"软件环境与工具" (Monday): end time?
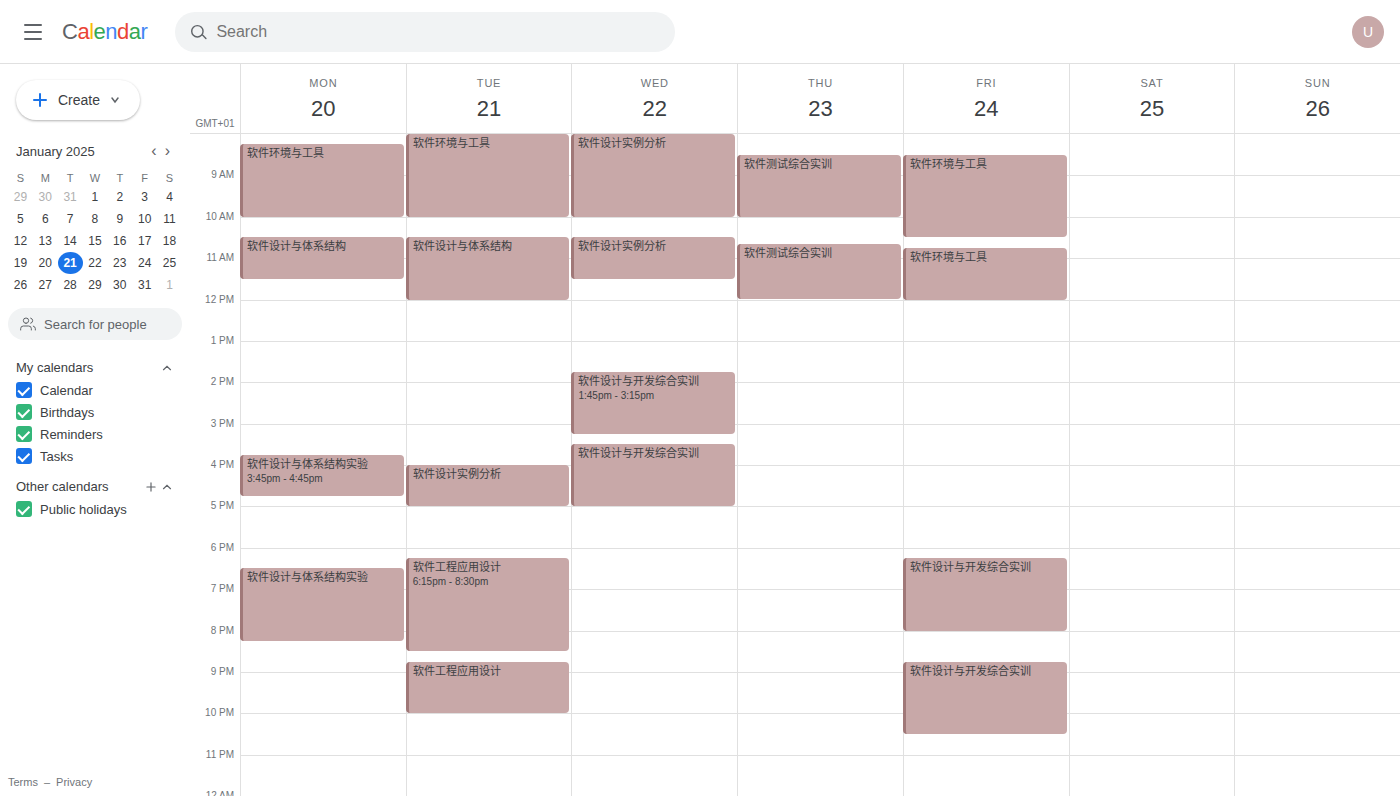
10:00